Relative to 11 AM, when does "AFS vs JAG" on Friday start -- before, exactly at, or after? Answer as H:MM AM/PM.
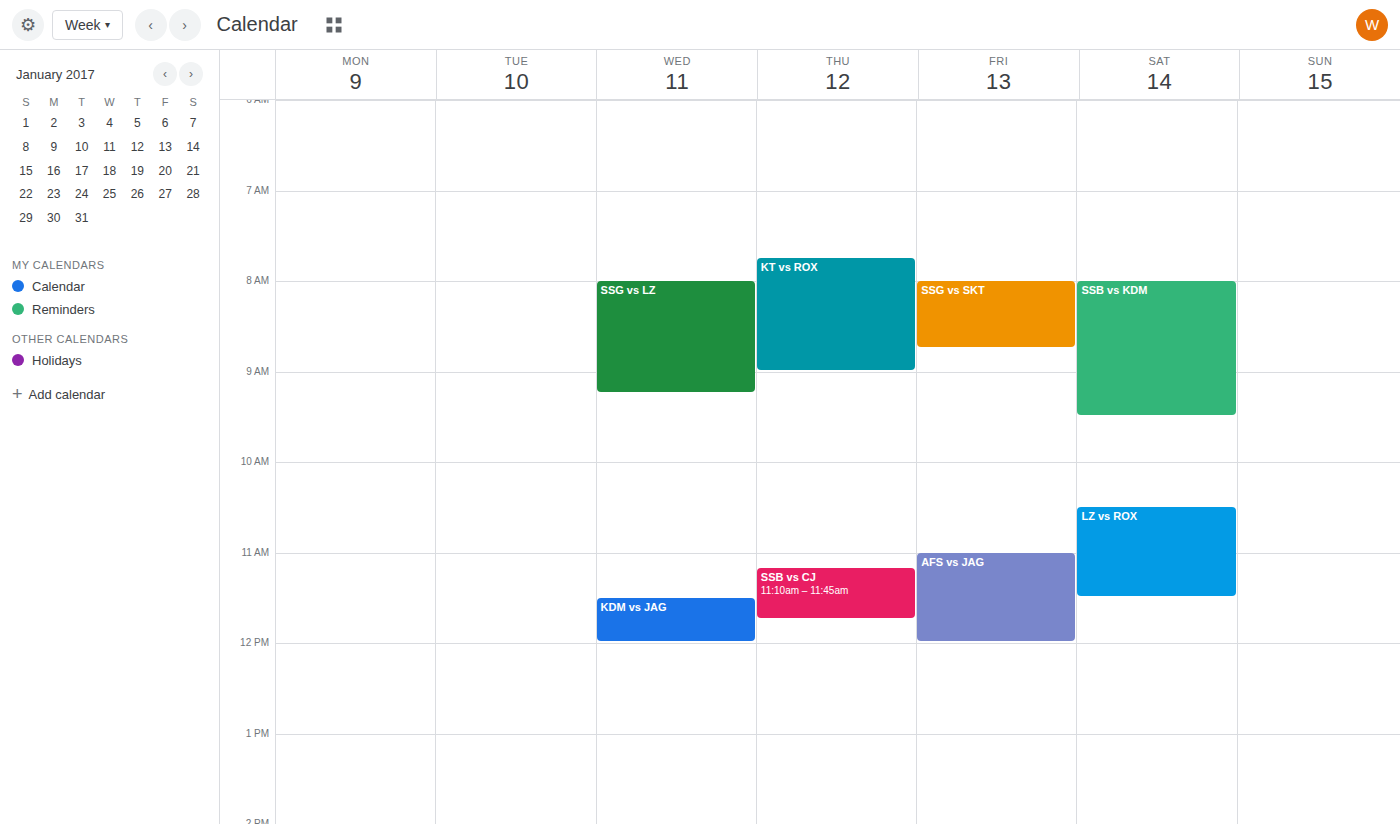
11:00 AM -- exactly at 11 AM, on the 11 AM line.